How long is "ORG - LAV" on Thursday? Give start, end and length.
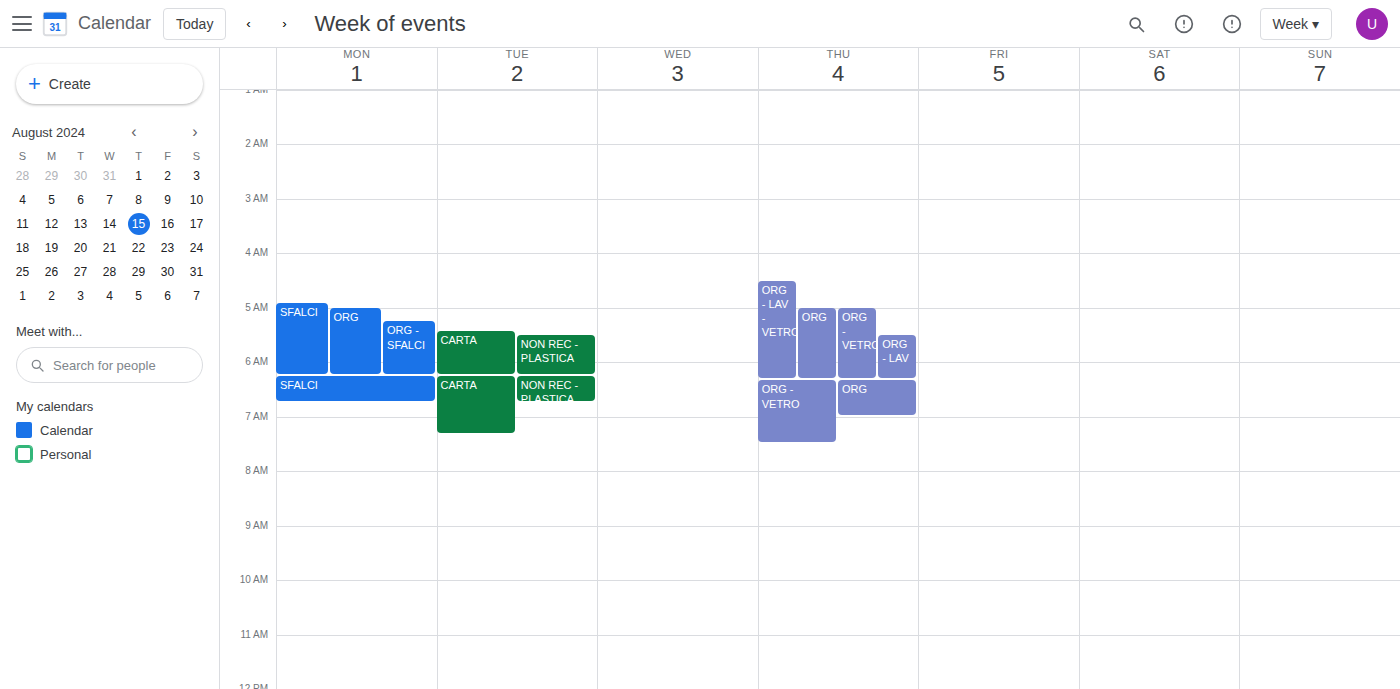
5:30 AM to 6:20 AM, 50 minutes